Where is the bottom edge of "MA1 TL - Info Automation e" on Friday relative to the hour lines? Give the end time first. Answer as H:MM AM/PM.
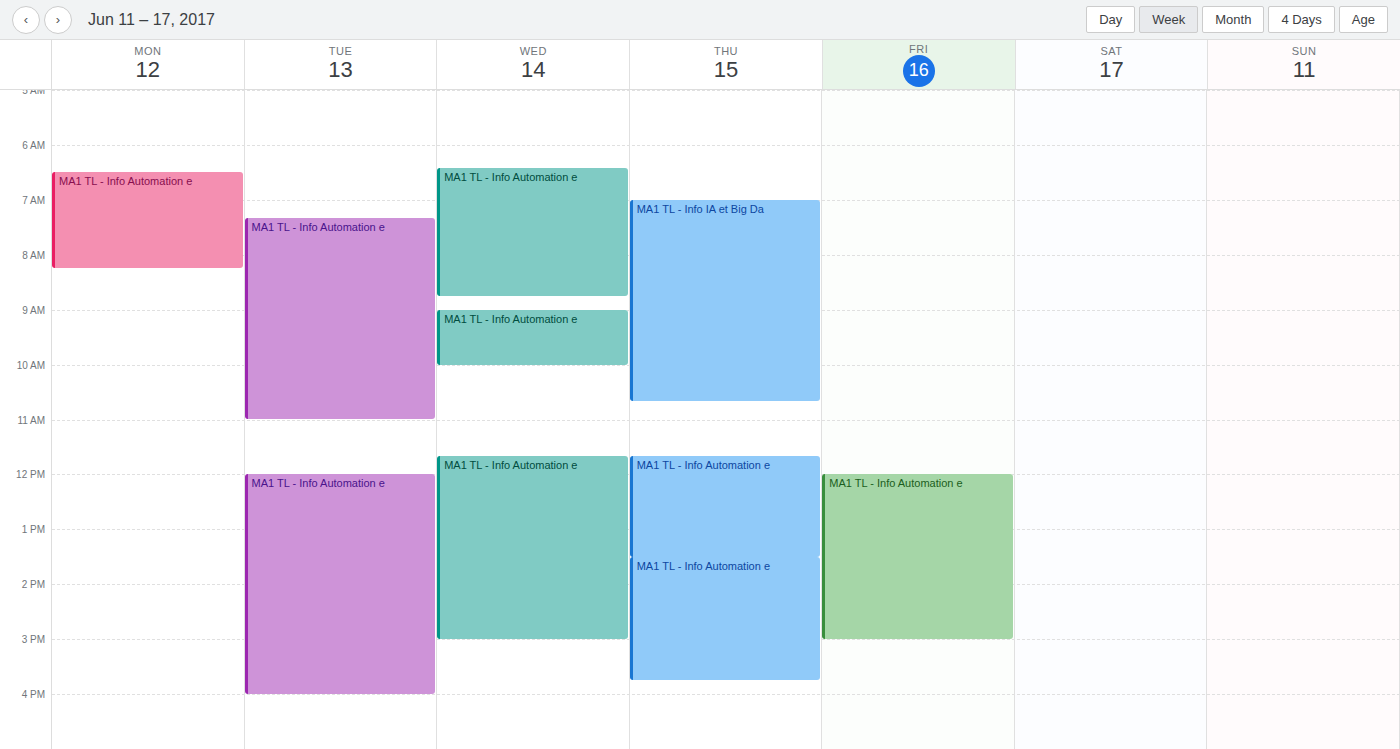
3:00 PM -- exactly on the 3 PM line.